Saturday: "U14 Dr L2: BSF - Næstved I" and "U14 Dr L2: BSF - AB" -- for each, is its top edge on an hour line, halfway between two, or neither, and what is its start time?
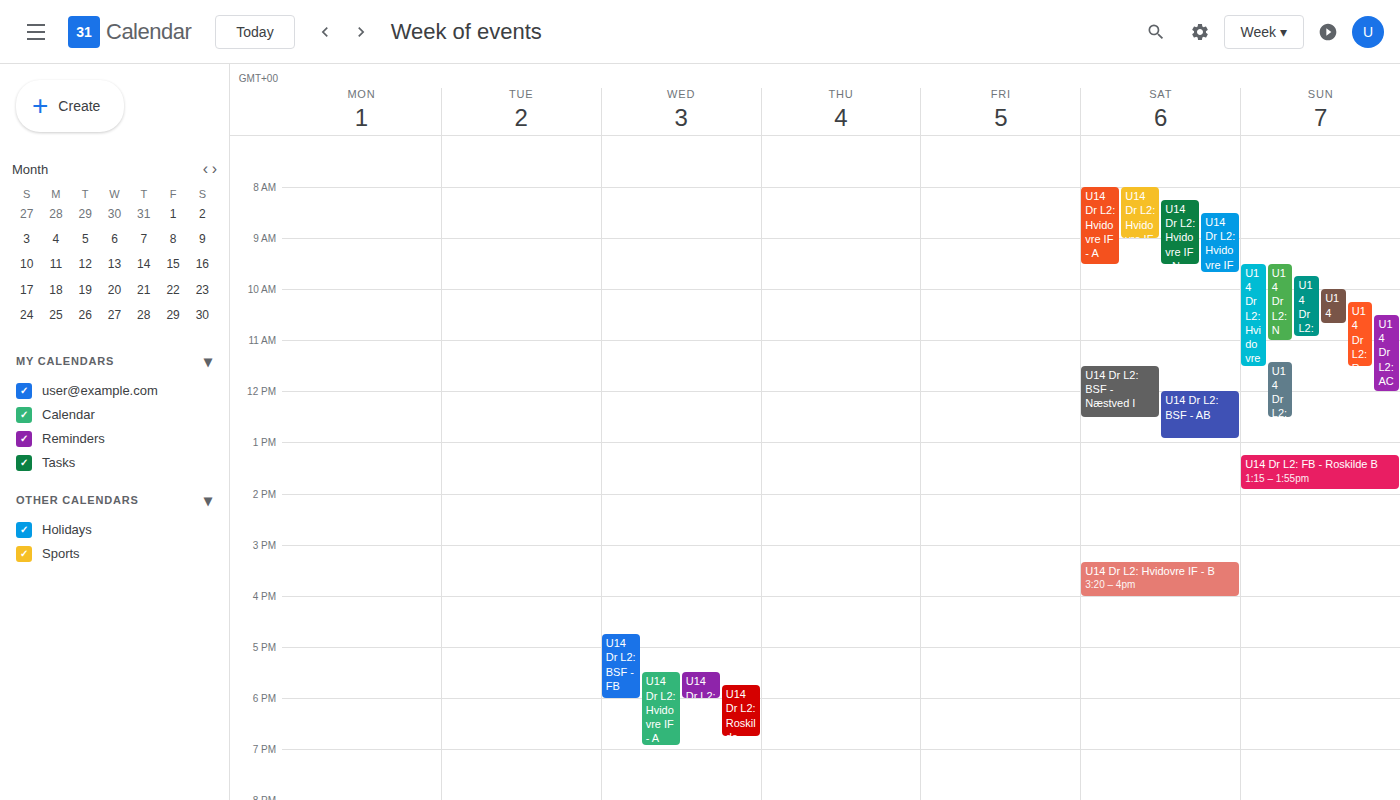
"U14 Dr L2: BSF - Næstved I": 11:30 AM, halfway between the 11 AM and 12 PM lines. "U14 Dr L2: BSF - AB": 12:00 PM, exactly on the 12 PM line.